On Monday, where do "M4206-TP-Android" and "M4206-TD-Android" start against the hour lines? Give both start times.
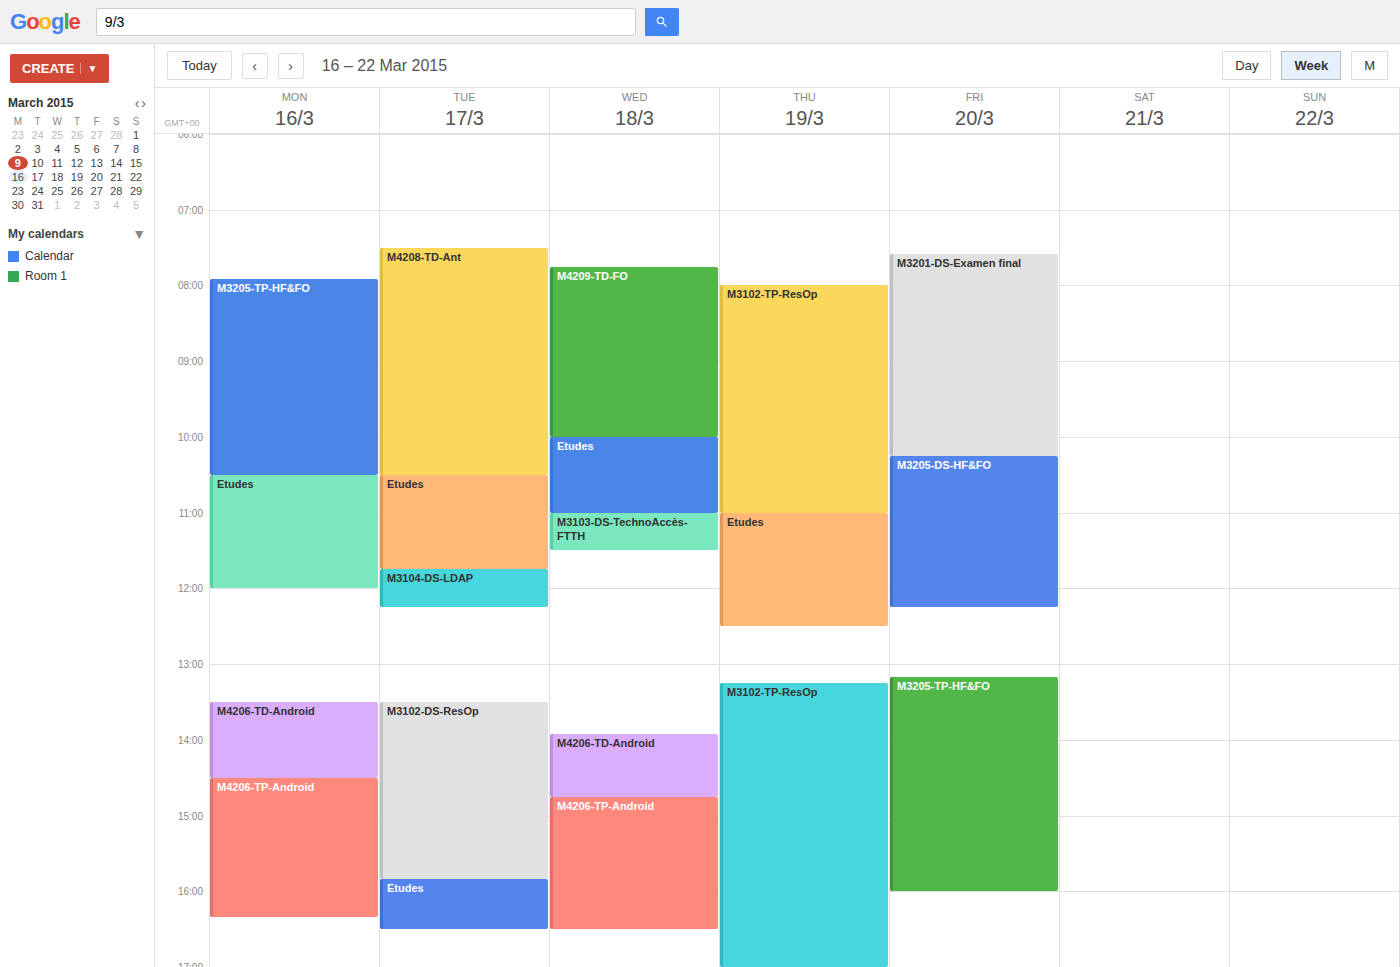
"M4206-TP-Android": 2:30 PM, halfway between the 2 PM and 3 PM lines. "M4206-TD-Android": 1:30 PM, halfway between the 1 PM and 2 PM lines.